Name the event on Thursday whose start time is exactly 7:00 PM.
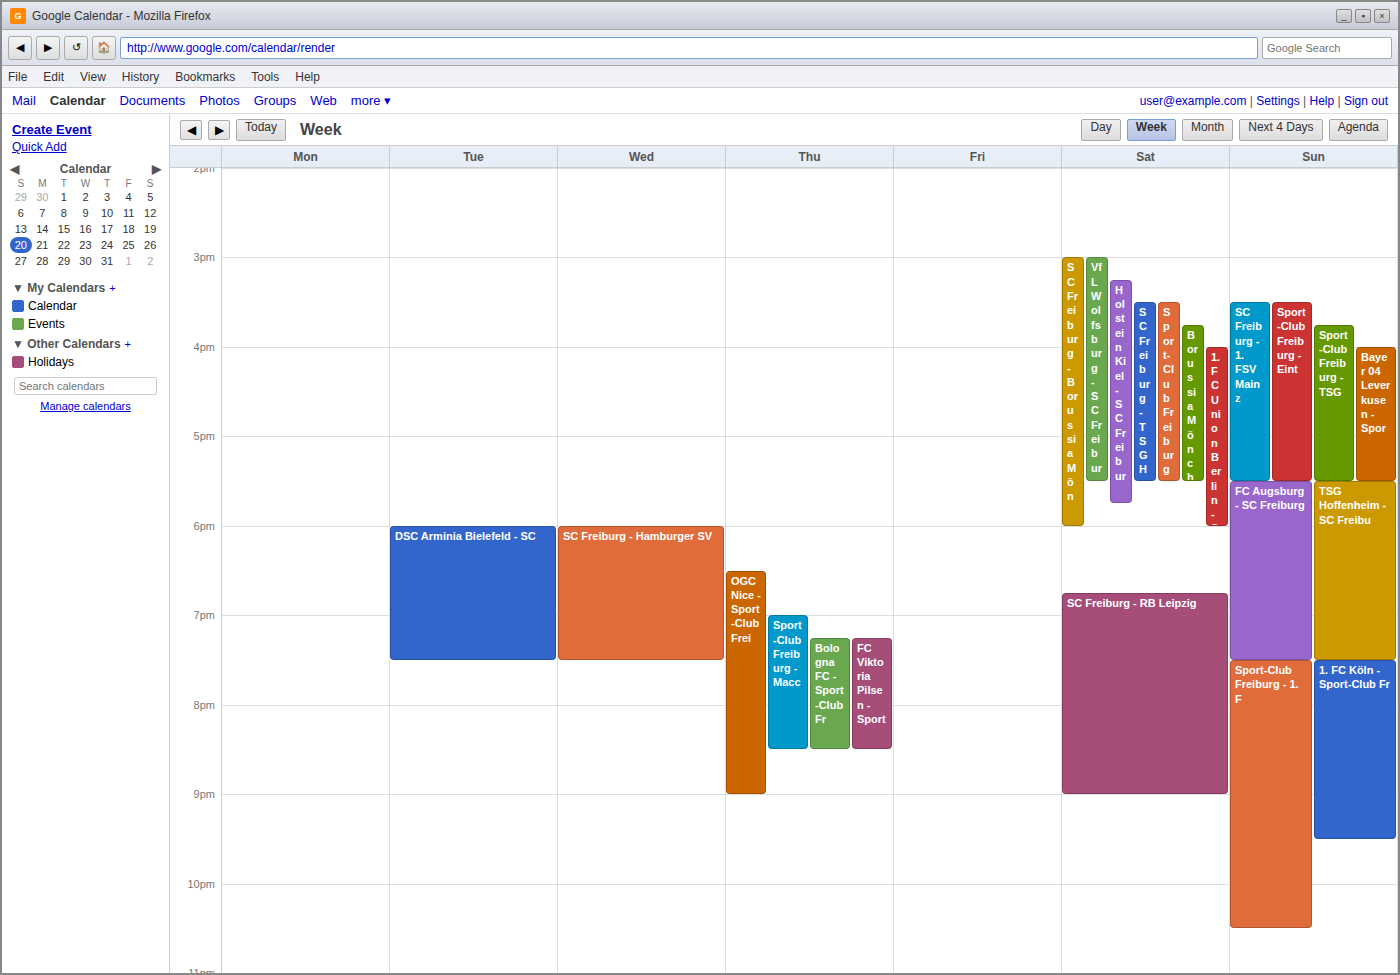
"Sport-Club Freiburg - Macc"